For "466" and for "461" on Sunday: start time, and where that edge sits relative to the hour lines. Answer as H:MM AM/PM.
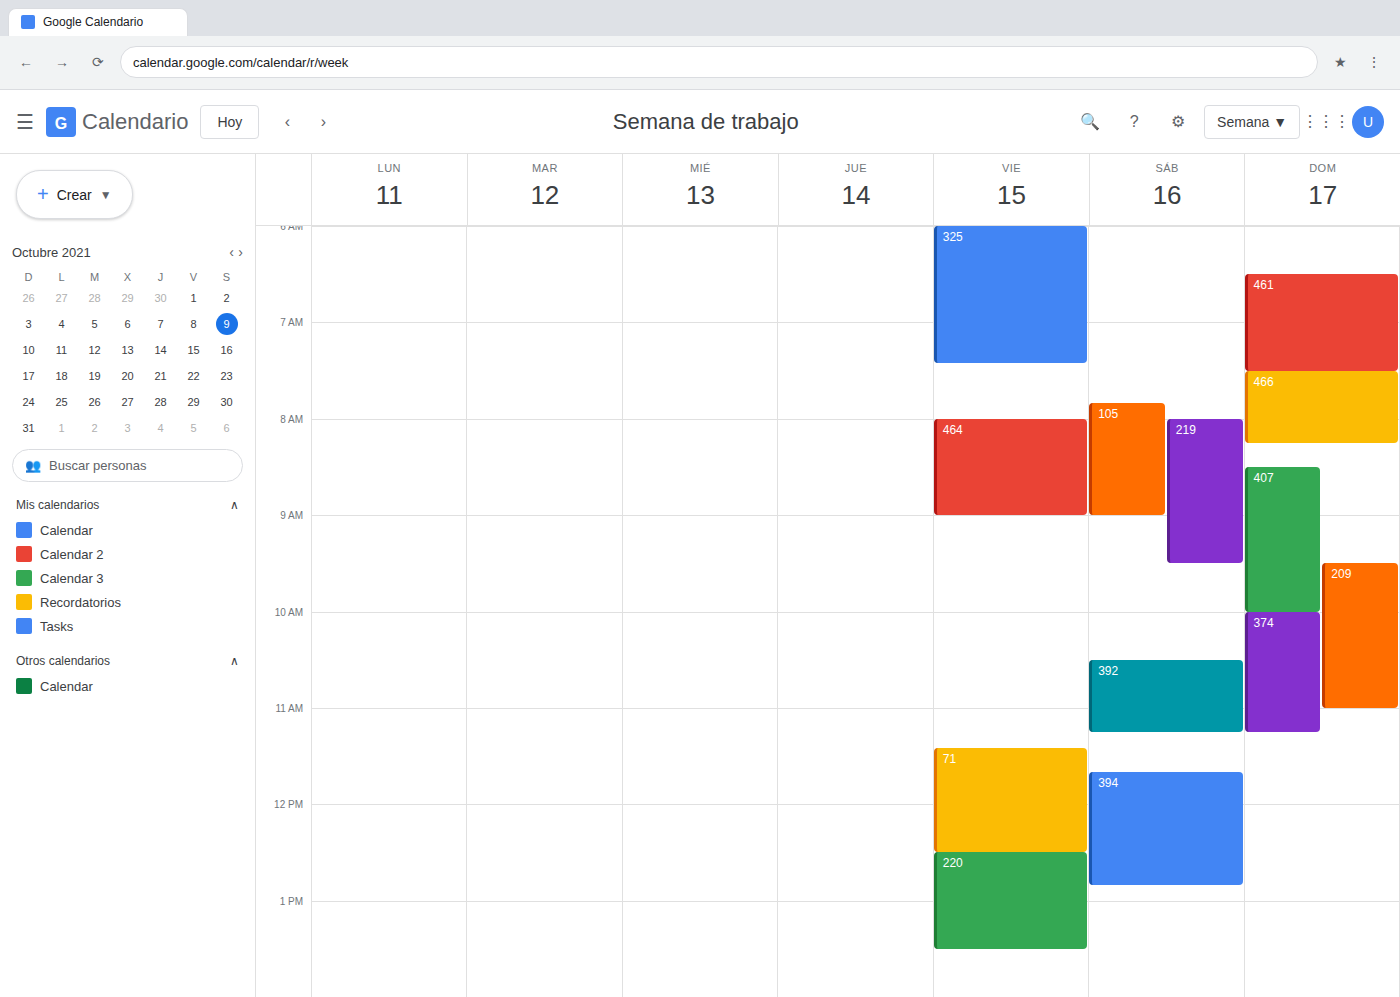
"466": 7:30 AM, halfway between the 7 AM and 8 AM lines. "461": 6:30 AM, halfway between the 6 AM and 7 AM lines.